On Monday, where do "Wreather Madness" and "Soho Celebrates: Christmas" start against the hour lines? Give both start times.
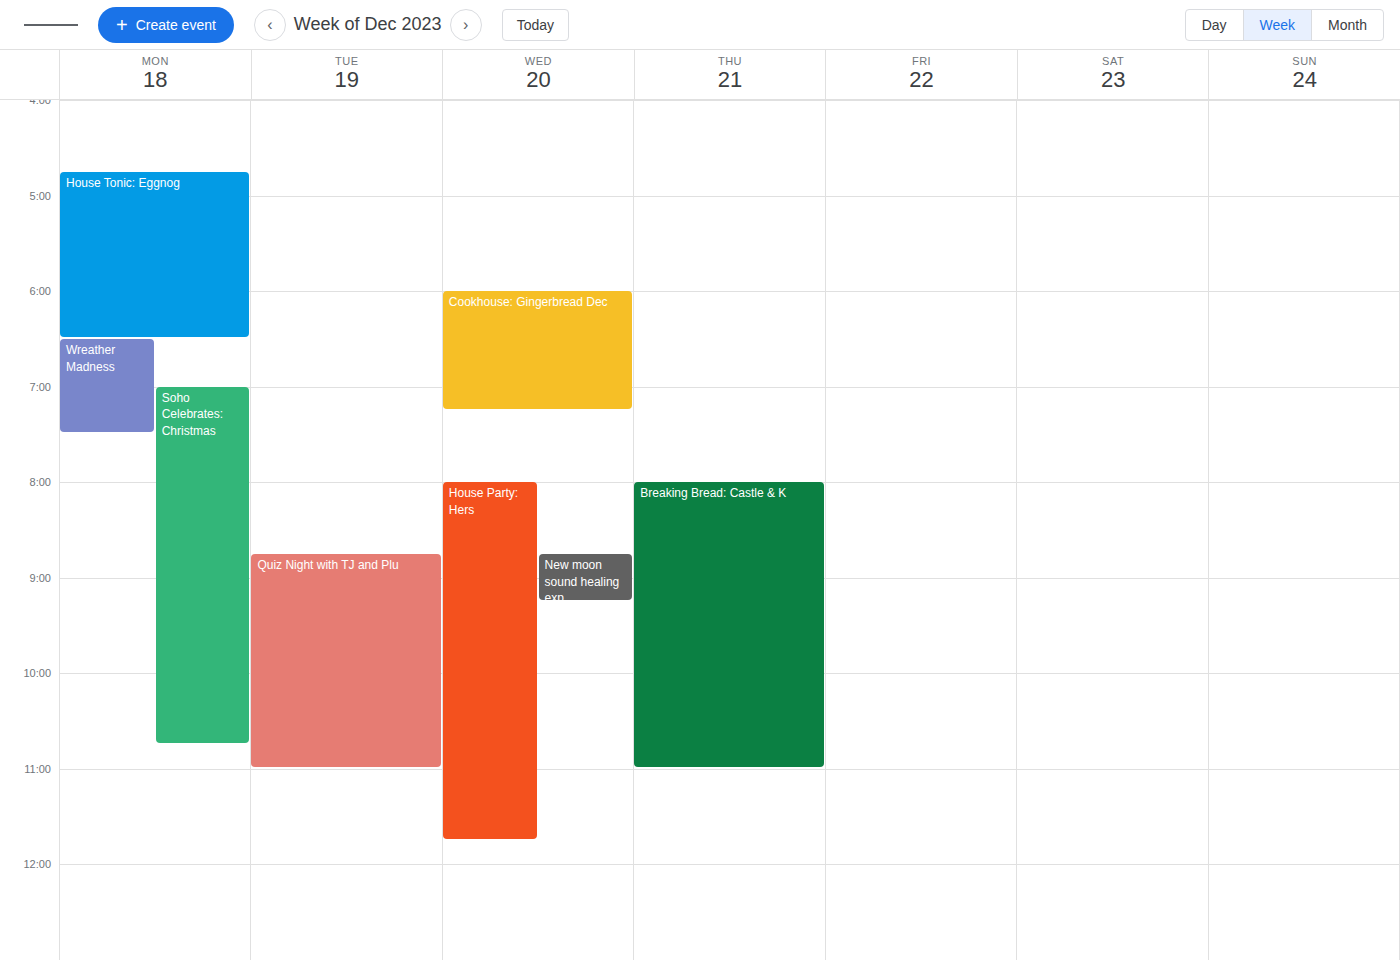
"Wreather Madness": 6:30 AM, halfway between the 6 AM and 7 AM lines. "Soho Celebrates: Christmas": 7:00 AM, exactly on the 7 AM line.